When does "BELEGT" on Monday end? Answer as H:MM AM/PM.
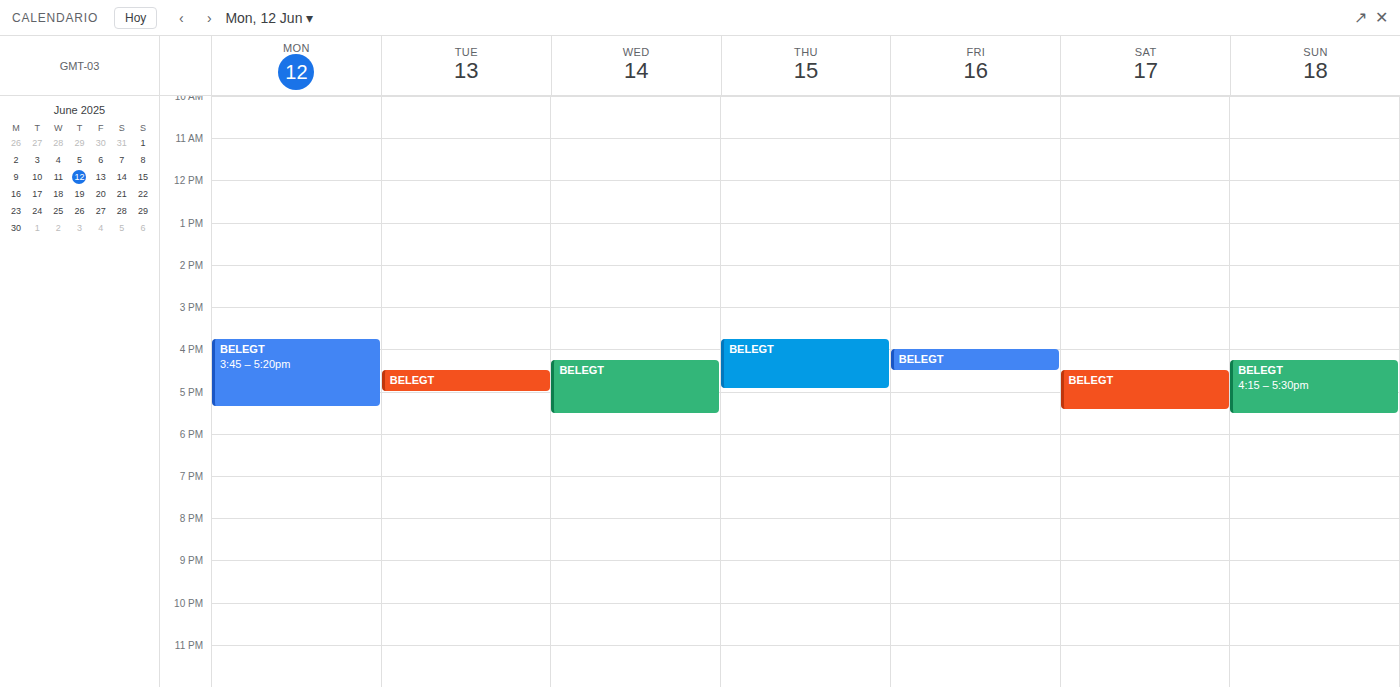
5:20 PM